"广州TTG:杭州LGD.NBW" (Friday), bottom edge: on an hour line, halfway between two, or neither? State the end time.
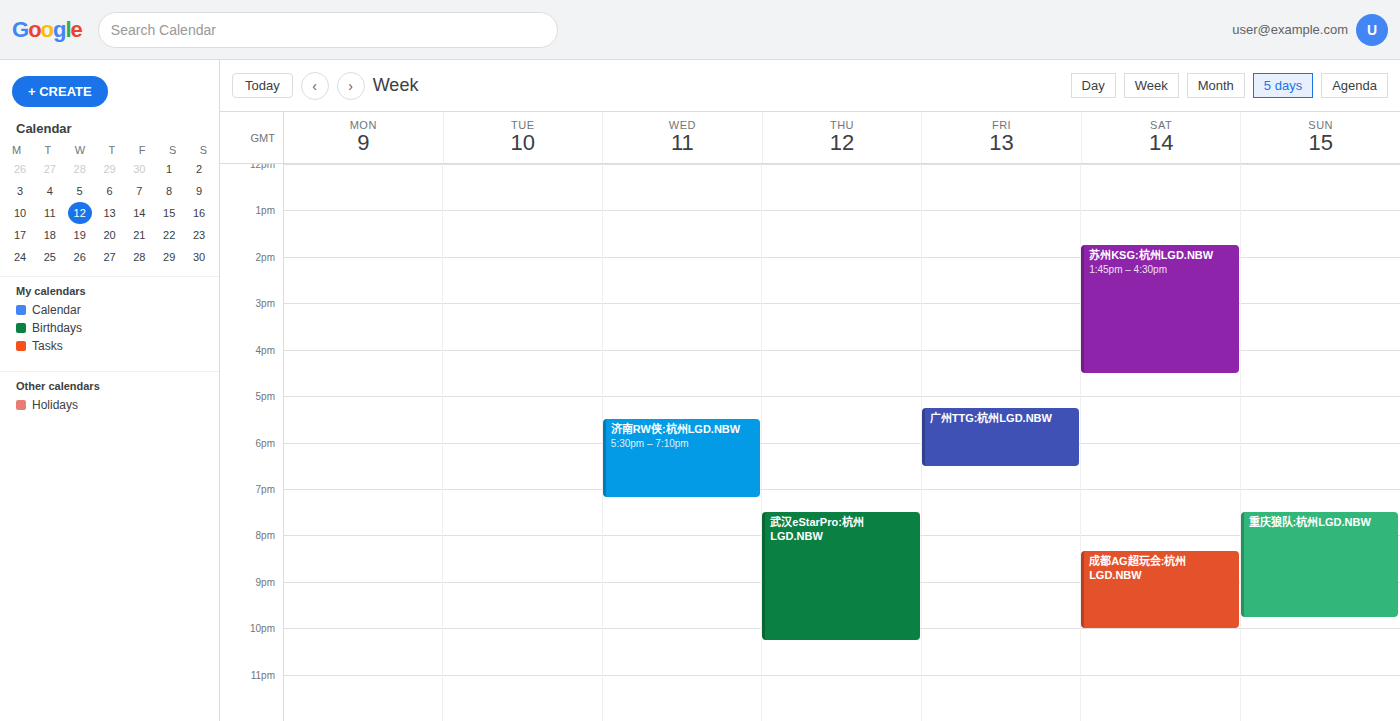
6:30 PM -- halfway between the 6 PM and 7 PM lines.